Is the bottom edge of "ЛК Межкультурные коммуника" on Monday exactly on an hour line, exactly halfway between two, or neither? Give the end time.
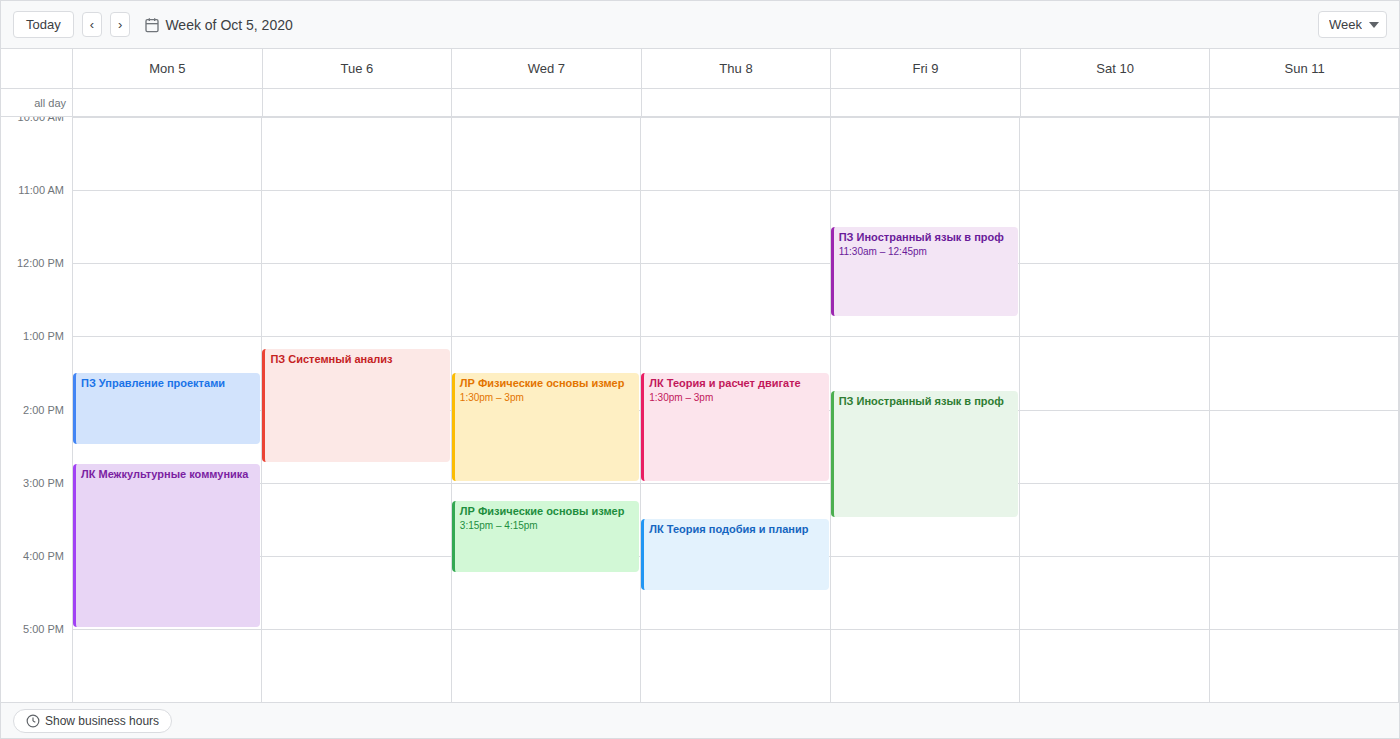
5:00 PM -- exactly on the 5 PM line.